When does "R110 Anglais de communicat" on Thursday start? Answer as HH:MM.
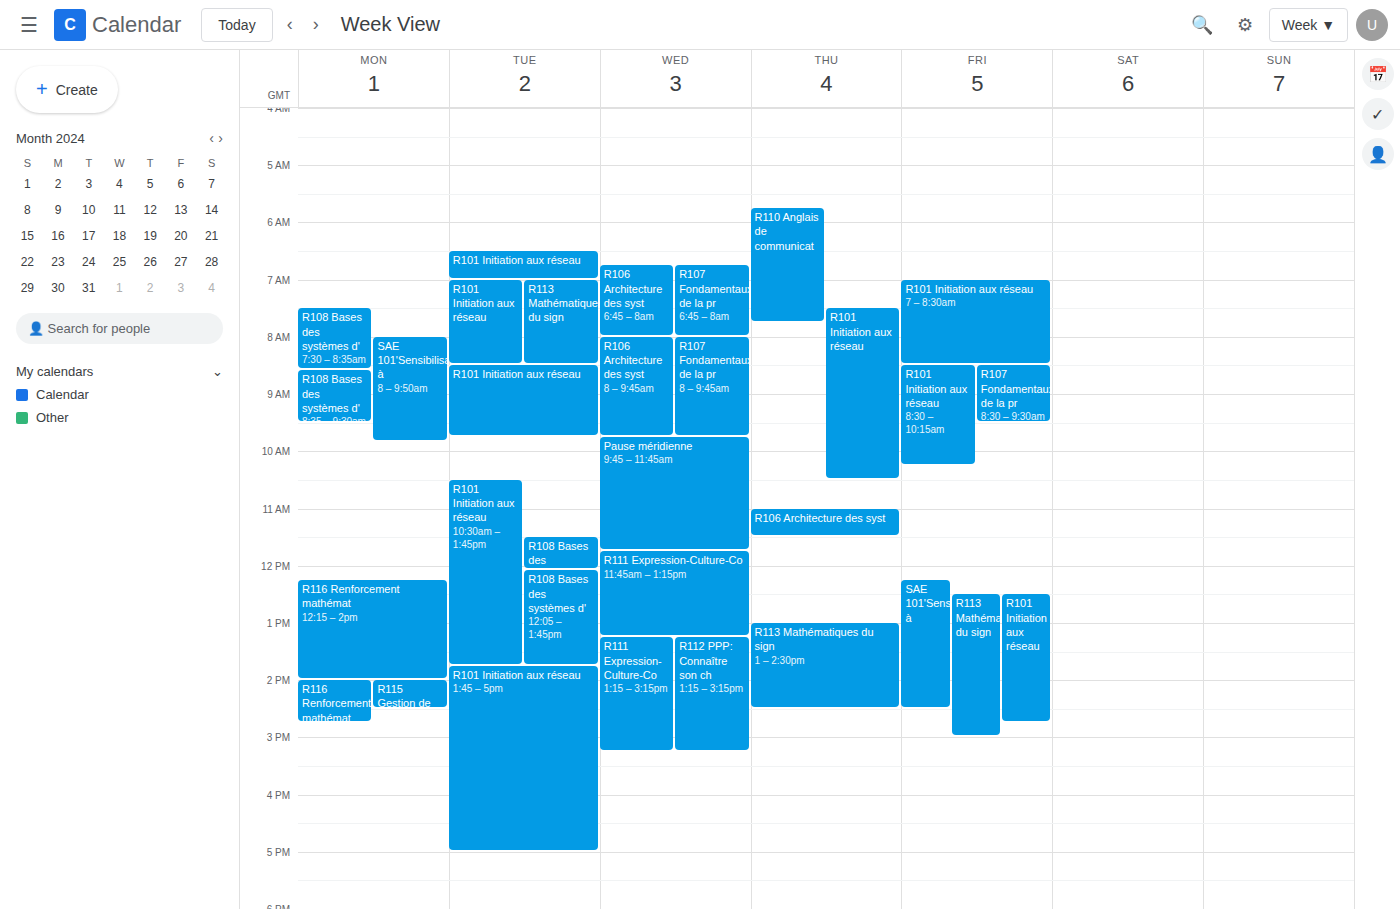
05:45